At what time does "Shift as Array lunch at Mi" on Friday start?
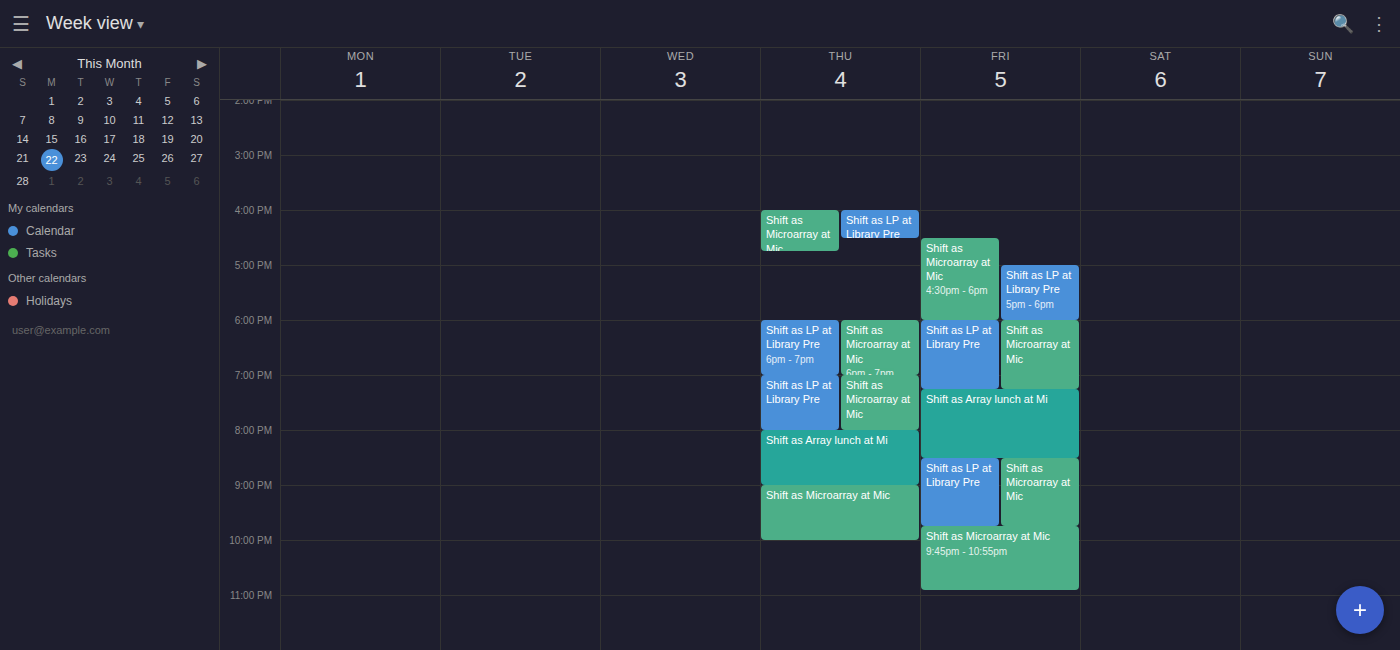
7:15 PM